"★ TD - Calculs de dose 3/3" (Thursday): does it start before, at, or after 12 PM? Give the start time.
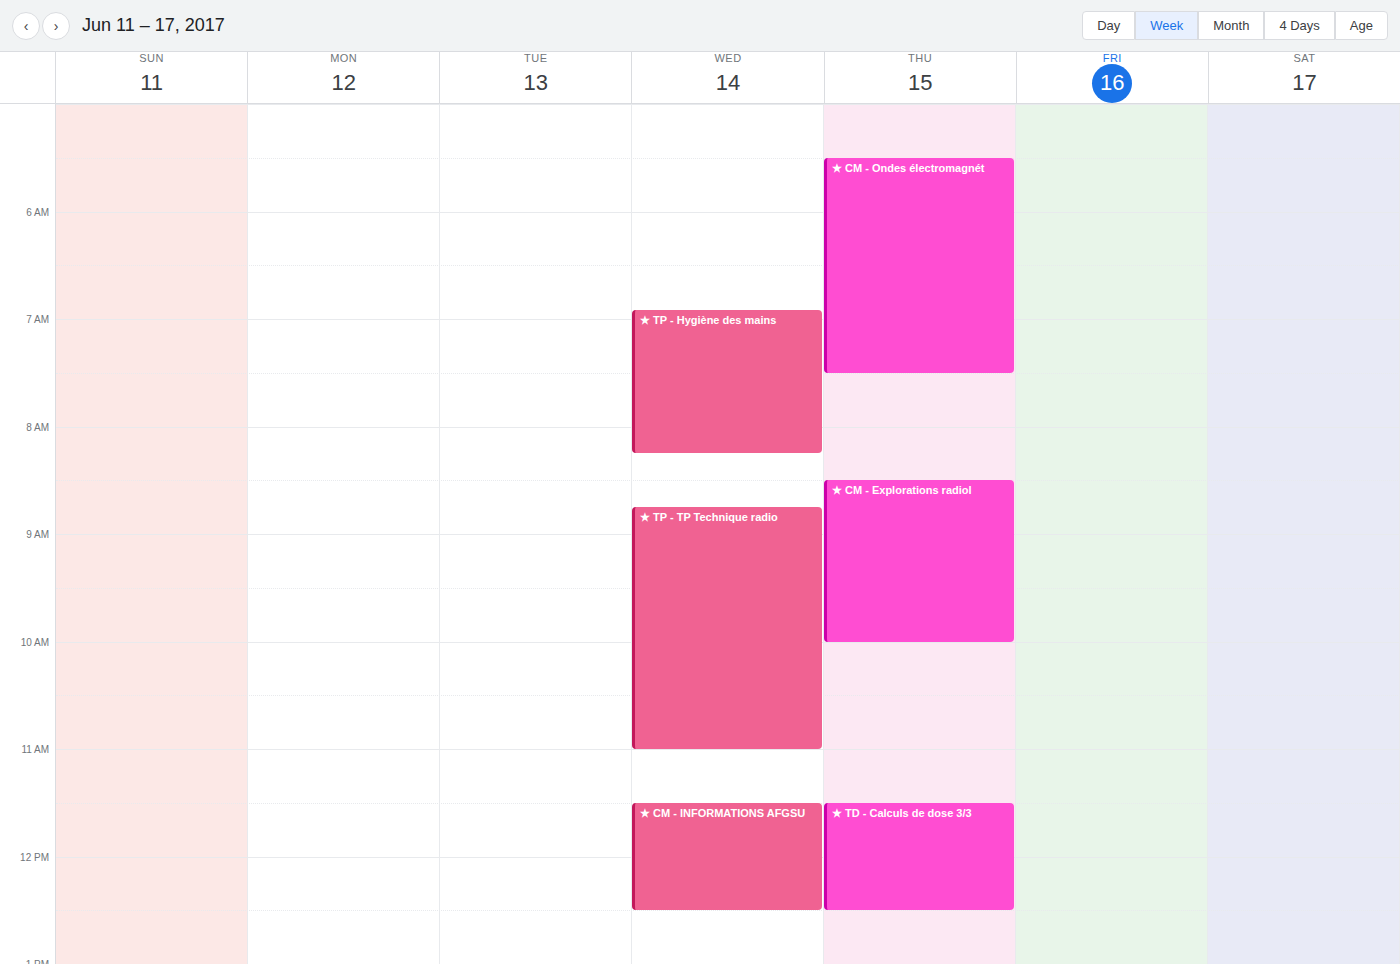
11:30 AM -- before 12 PM, 30 minutes above the 12 PM line.